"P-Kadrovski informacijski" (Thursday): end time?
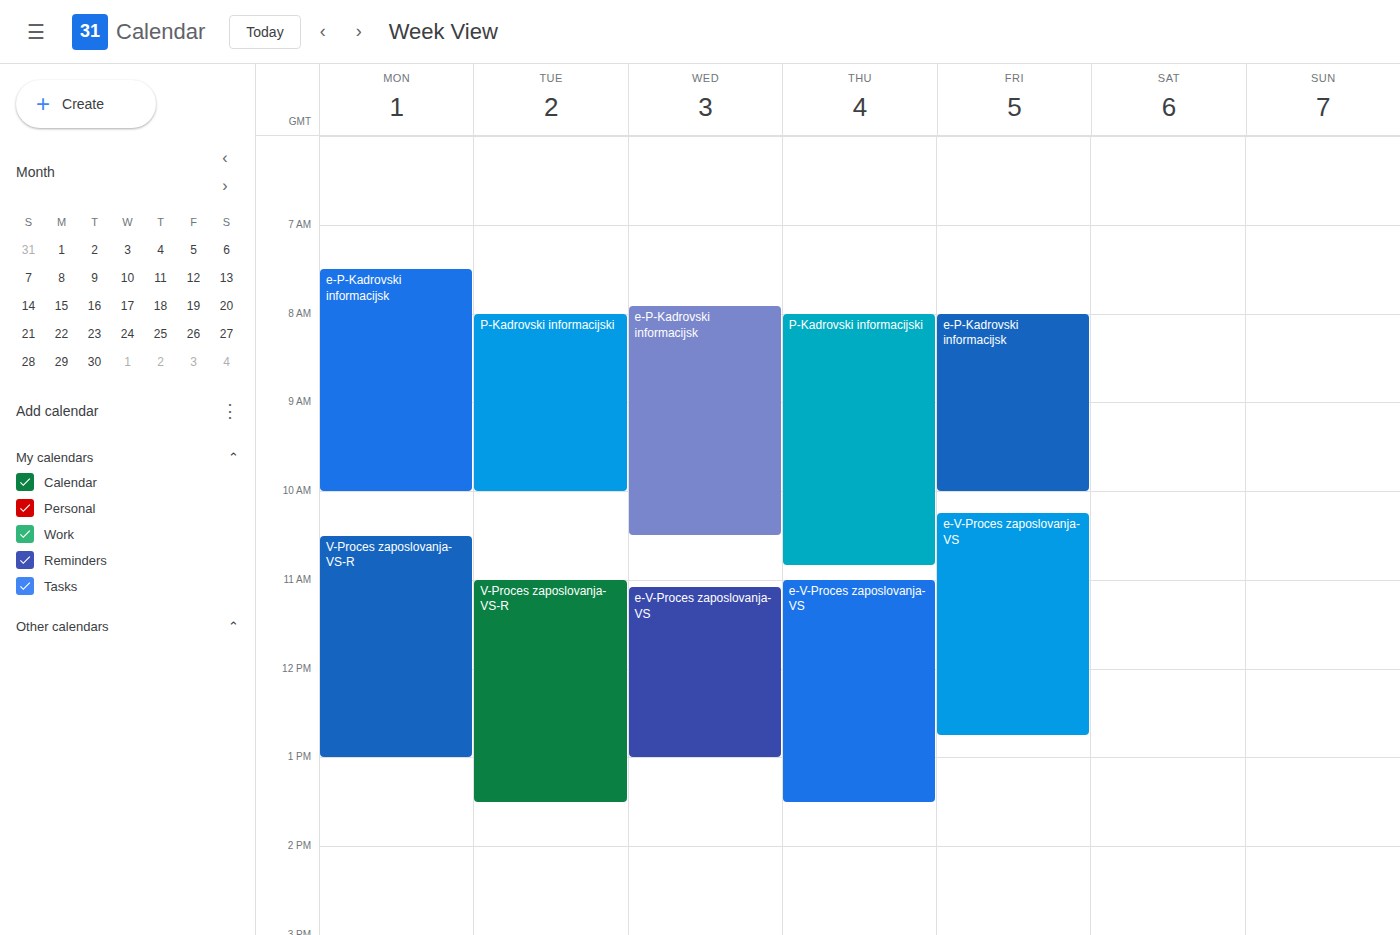
10:50 AM